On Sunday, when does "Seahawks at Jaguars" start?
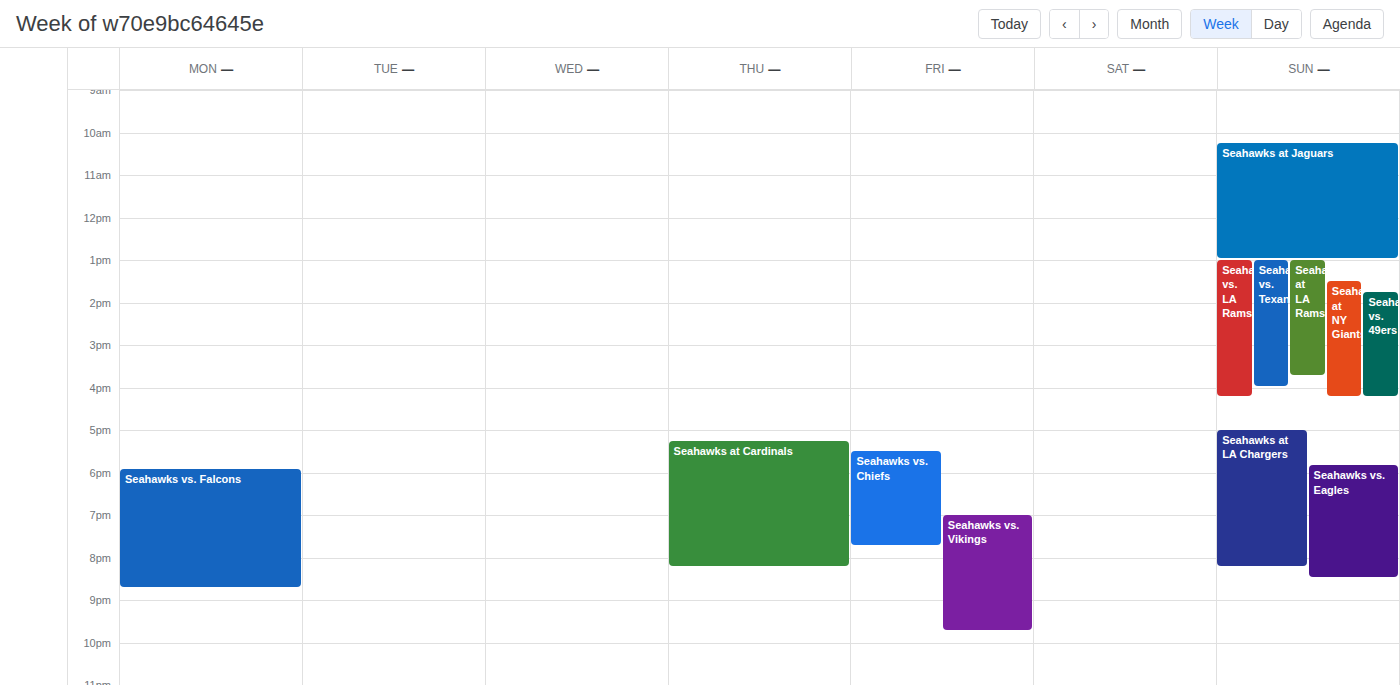
10:15 AM